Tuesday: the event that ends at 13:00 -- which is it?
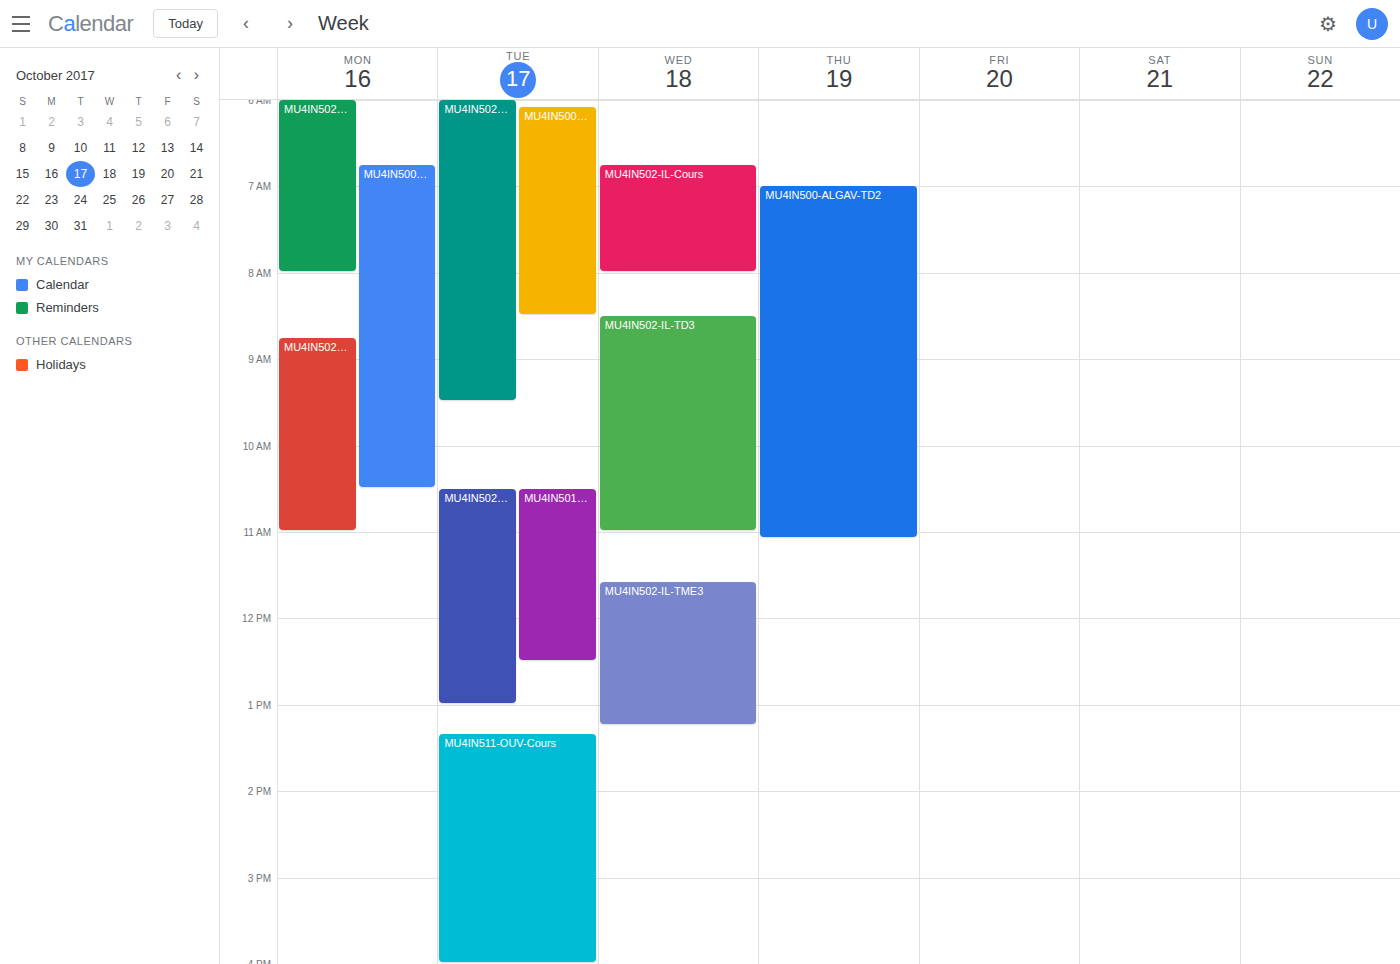
"MU4IN502-IL-TME2"